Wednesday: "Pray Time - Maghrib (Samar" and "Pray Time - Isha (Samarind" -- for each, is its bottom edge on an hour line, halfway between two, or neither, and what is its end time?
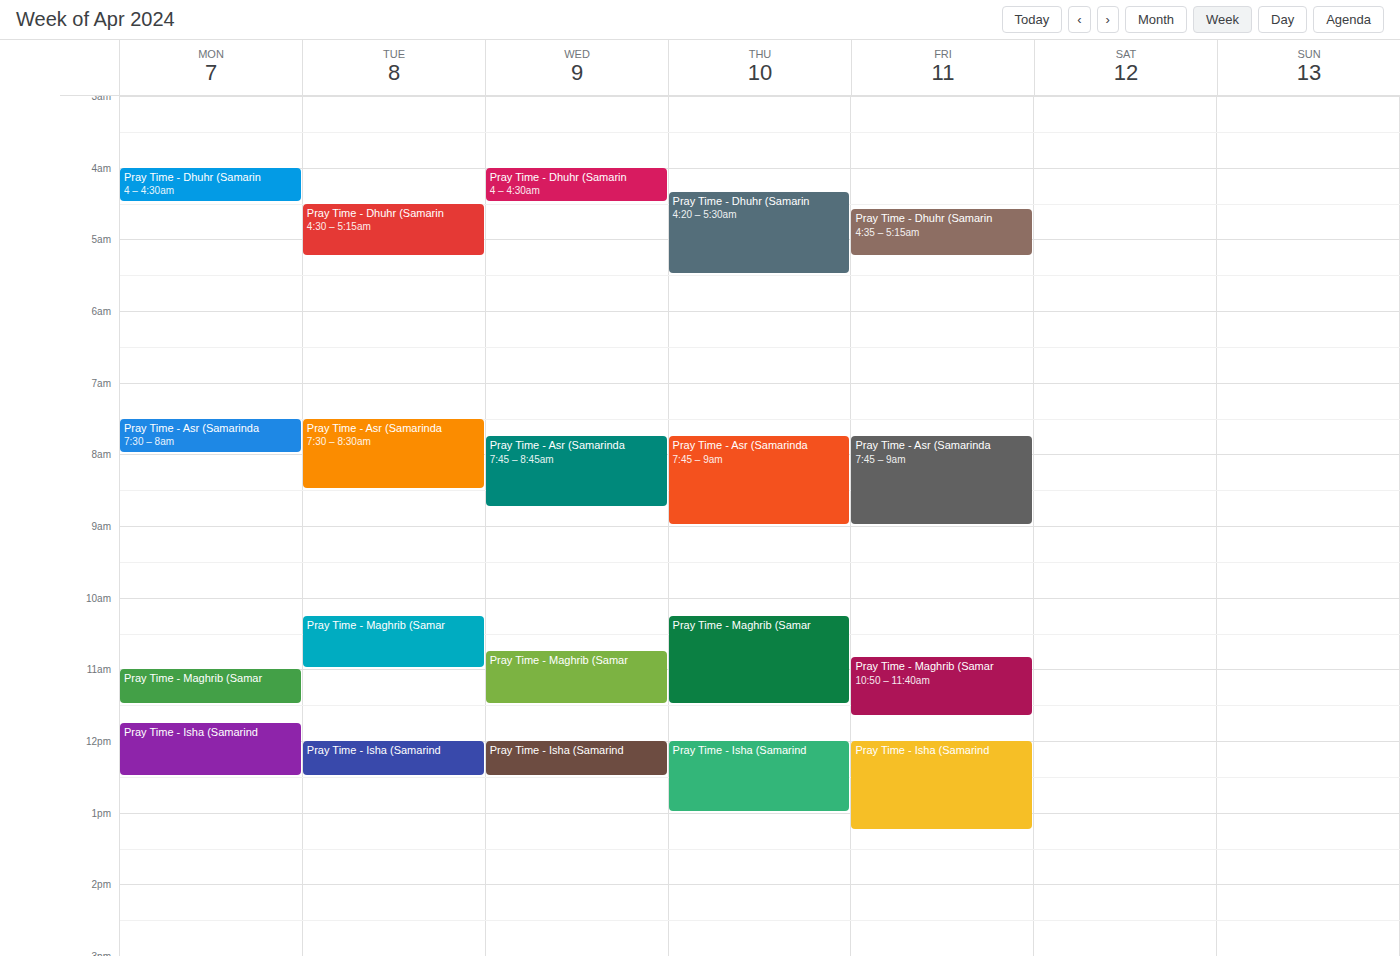
"Pray Time - Maghrib (Samar": 11:30 AM, halfway between the 11 AM and 12 PM lines. "Pray Time - Isha (Samarind": 12:30 PM, halfway between the 12 PM and 1 PM lines.